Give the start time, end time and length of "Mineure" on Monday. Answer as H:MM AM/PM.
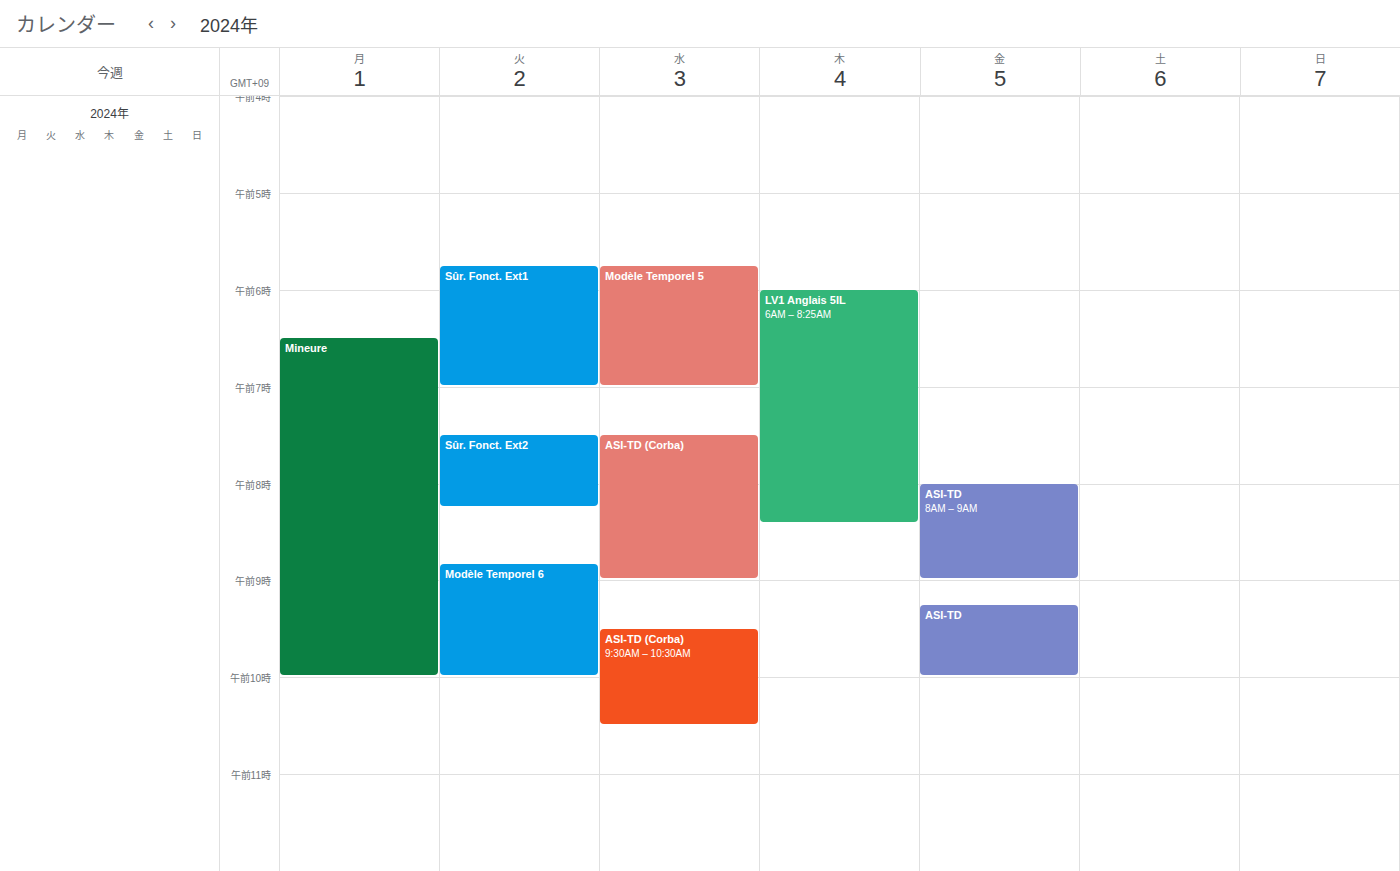
6:30 AM to 10:00 AM, 3 hours 30 minutes